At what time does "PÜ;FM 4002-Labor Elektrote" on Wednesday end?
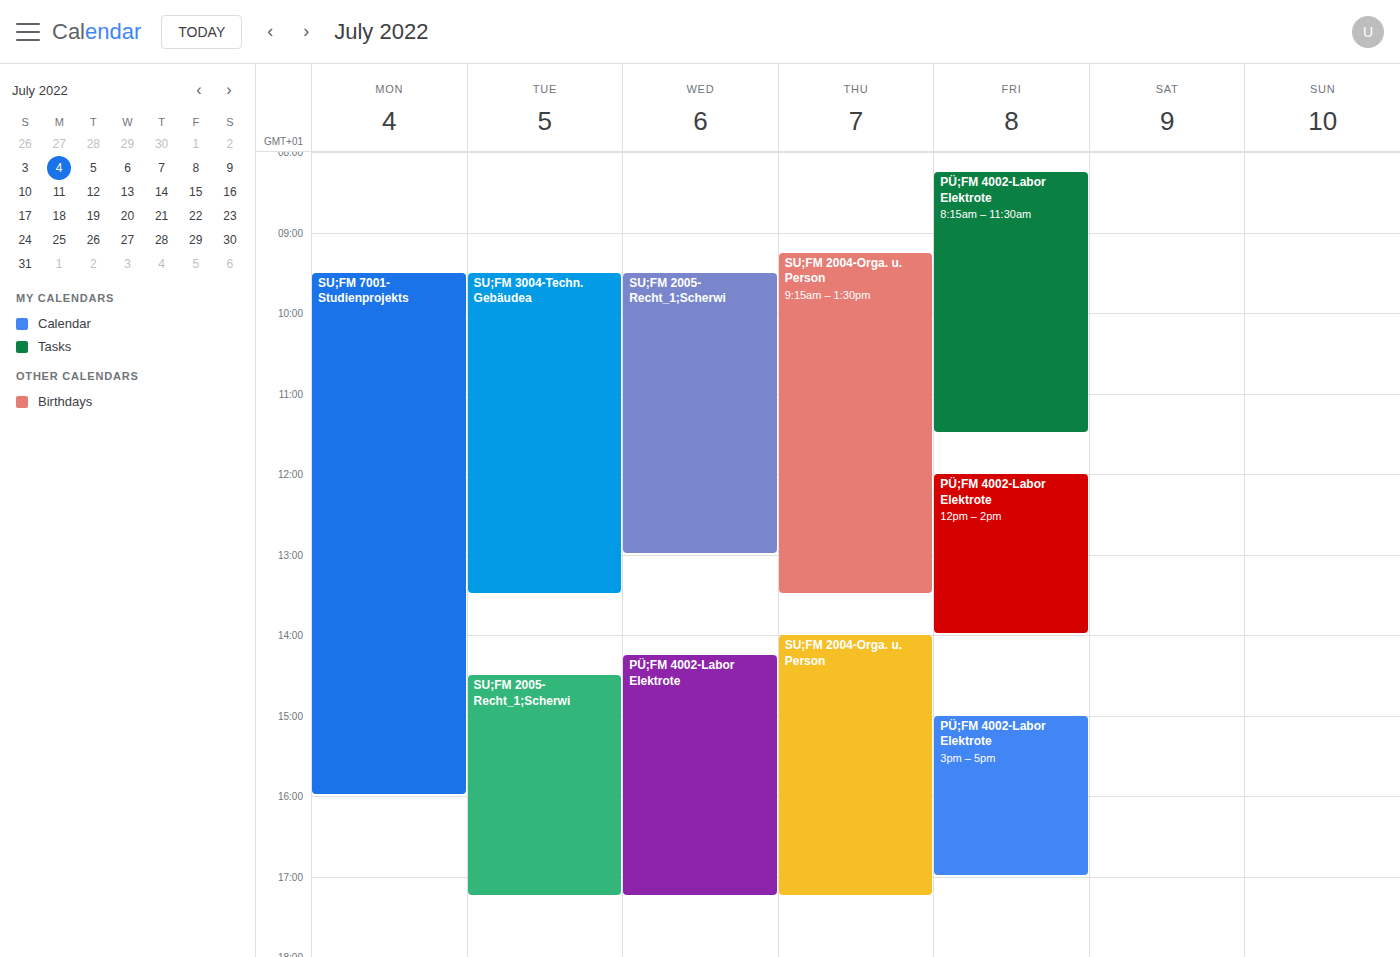
5:15 PM